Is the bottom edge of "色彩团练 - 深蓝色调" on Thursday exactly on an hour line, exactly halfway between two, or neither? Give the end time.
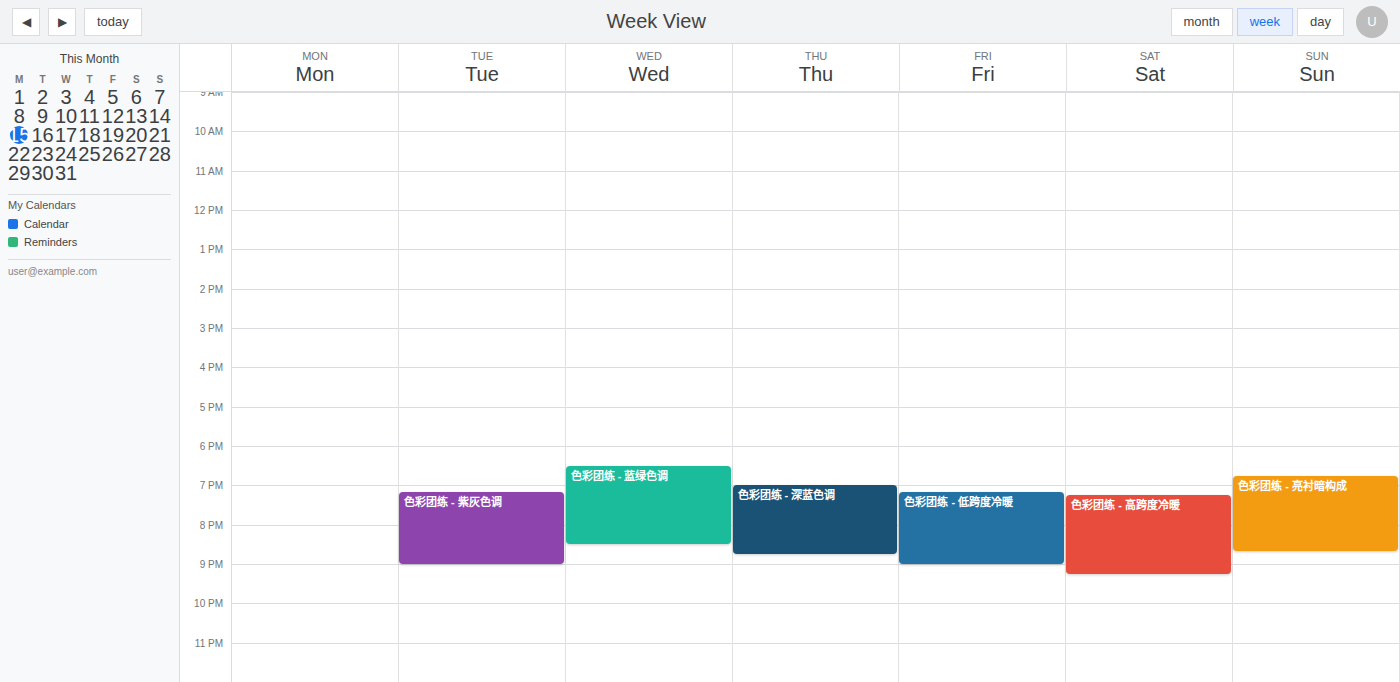
8:45 PM -- neither: three quarters of the way from the 8 PM line to the 9 PM line.